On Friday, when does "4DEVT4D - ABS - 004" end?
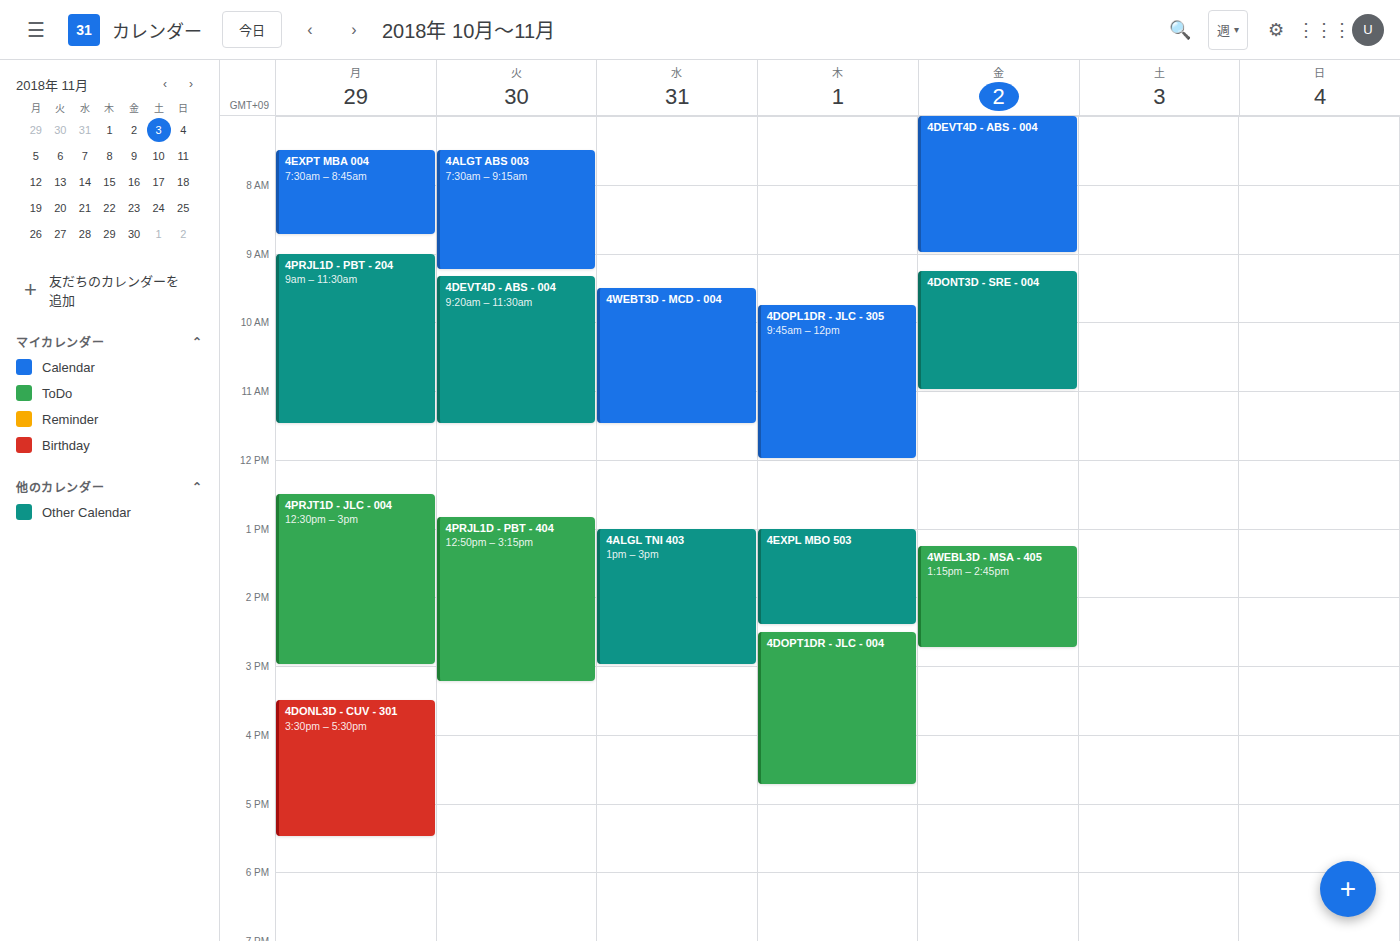
9:00 AM